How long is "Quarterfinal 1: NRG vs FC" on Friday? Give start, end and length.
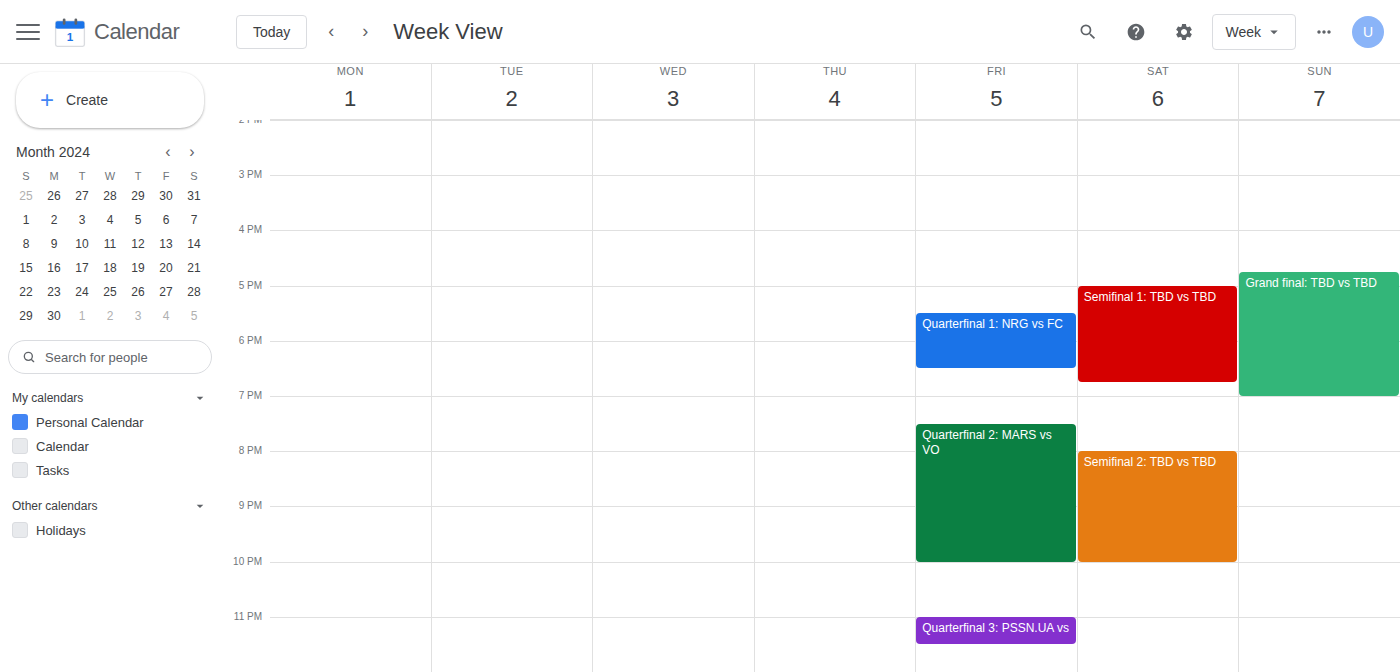
5:30 PM to 6:30 PM, 1 hour